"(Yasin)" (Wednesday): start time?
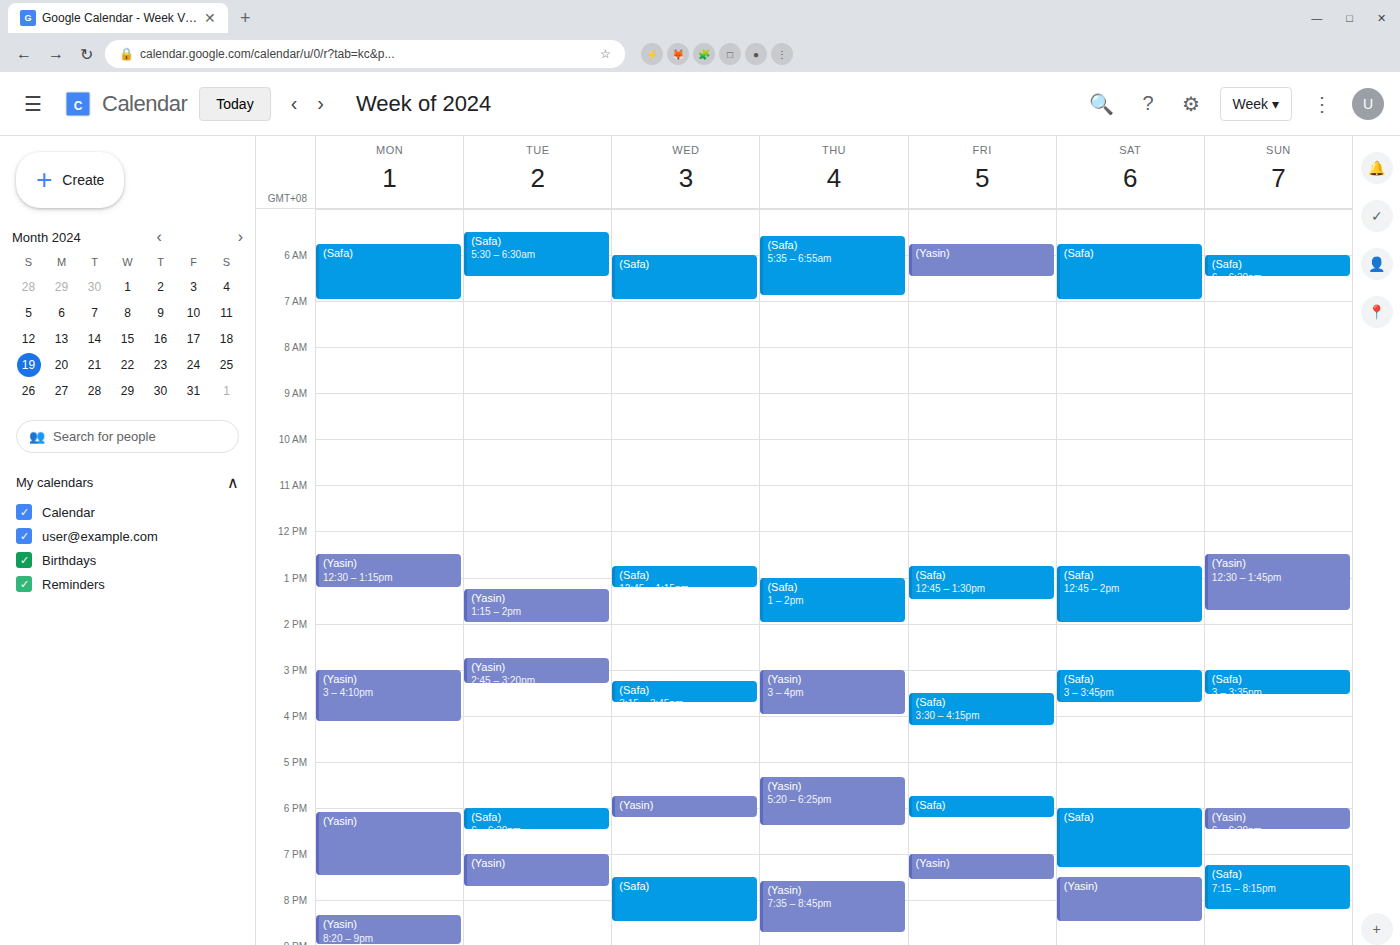
5:45 PM